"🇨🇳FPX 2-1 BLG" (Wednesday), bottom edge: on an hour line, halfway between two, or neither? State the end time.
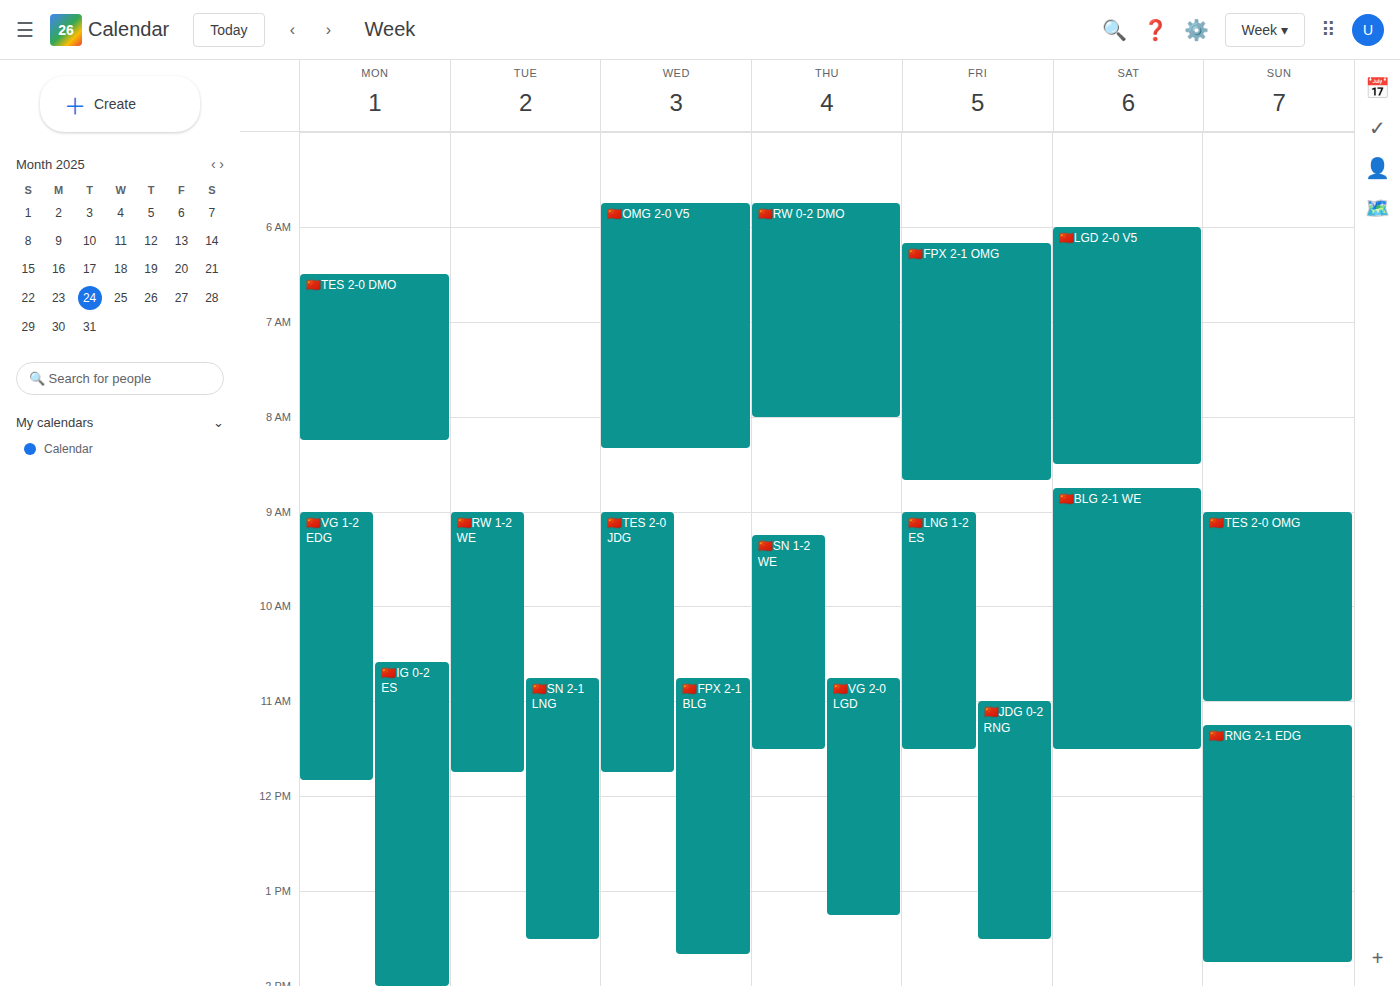
1:40 PM -- neither: 40 minutes below the 1 PM line and 20 minutes above the 2 PM line.